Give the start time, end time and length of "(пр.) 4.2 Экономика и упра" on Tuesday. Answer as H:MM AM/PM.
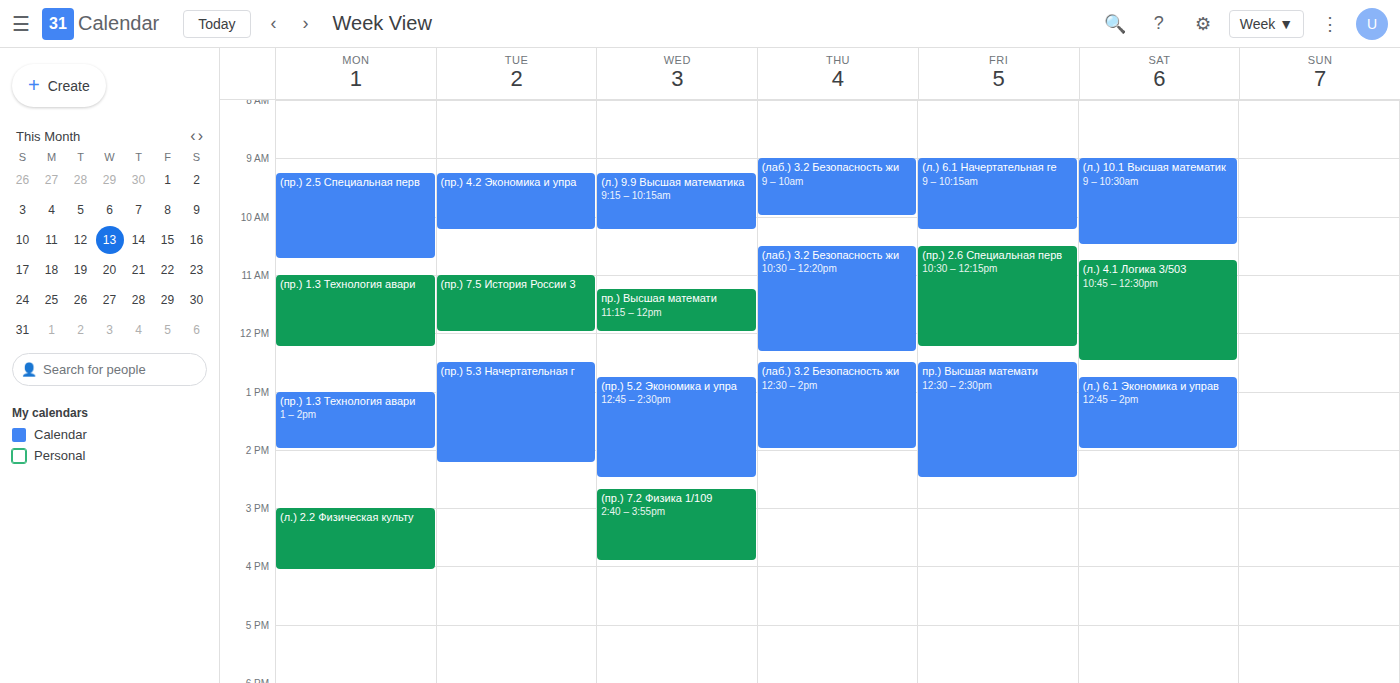
9:15 AM to 10:15 AM, 1 hour